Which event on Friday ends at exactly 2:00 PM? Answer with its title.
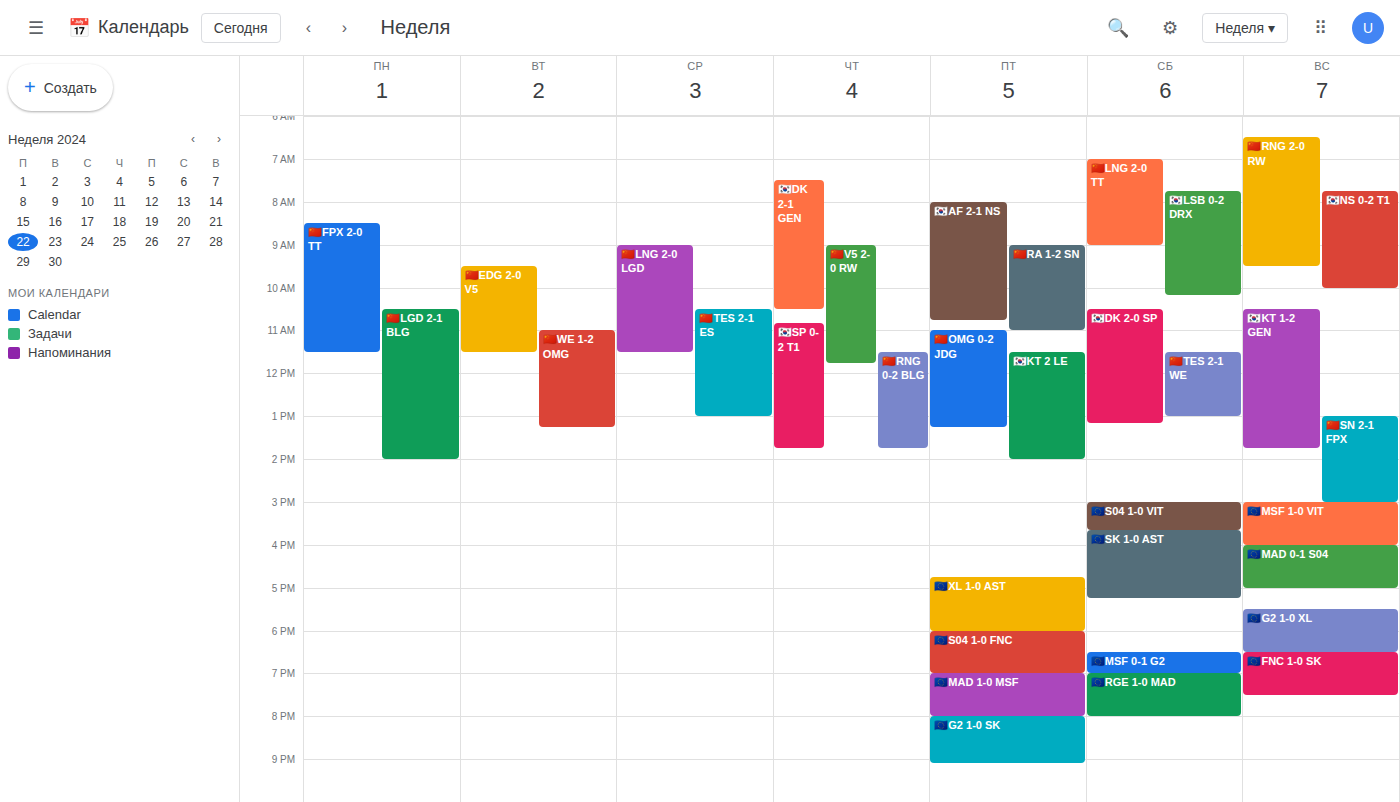
"🇰🇷KT 2 LE"